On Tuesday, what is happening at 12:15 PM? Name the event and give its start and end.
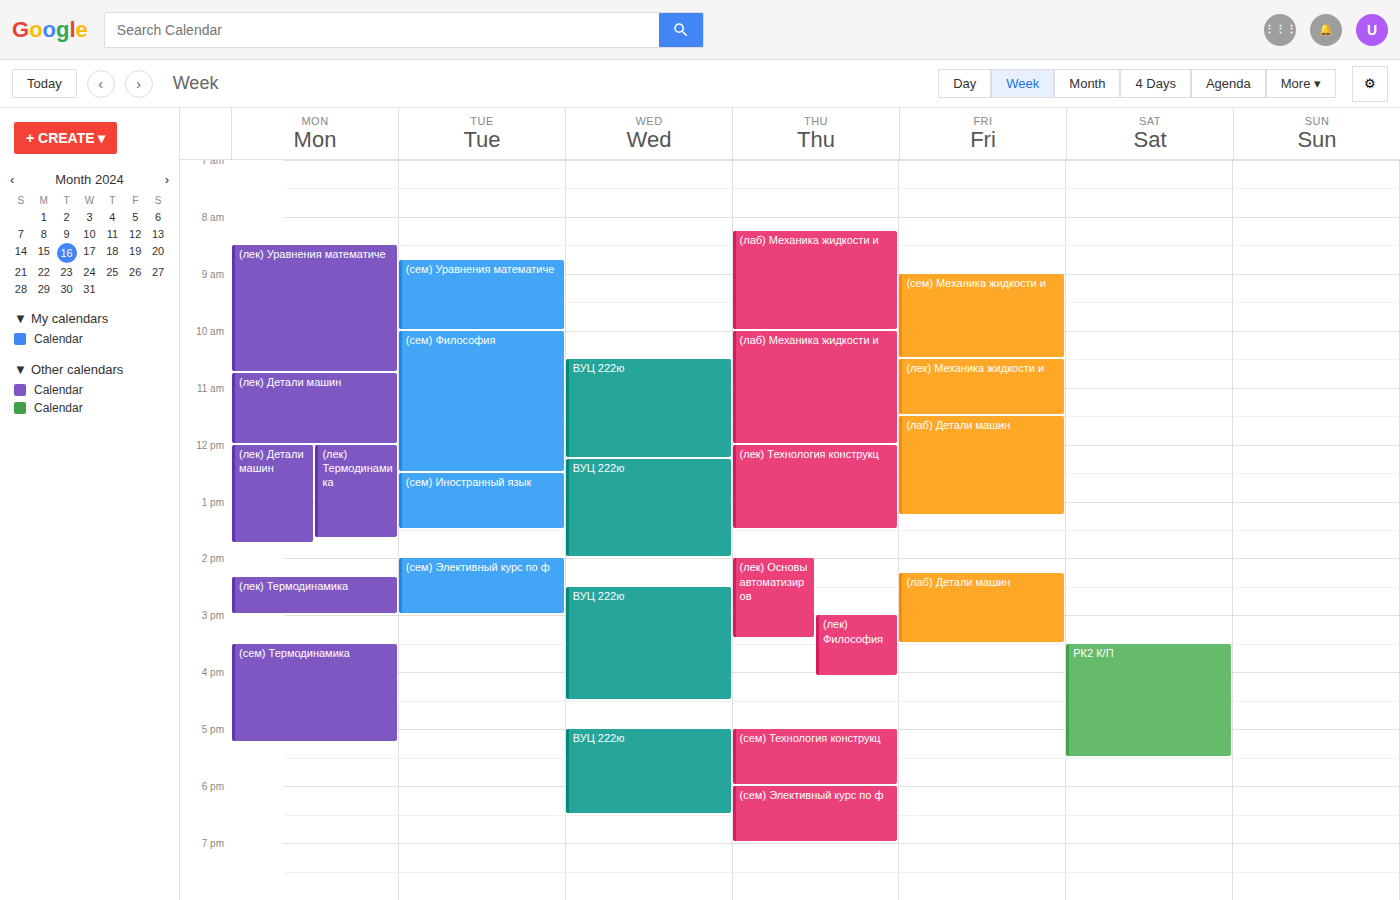
"(сем) Философия", 10:00 AM to 12:30 PM